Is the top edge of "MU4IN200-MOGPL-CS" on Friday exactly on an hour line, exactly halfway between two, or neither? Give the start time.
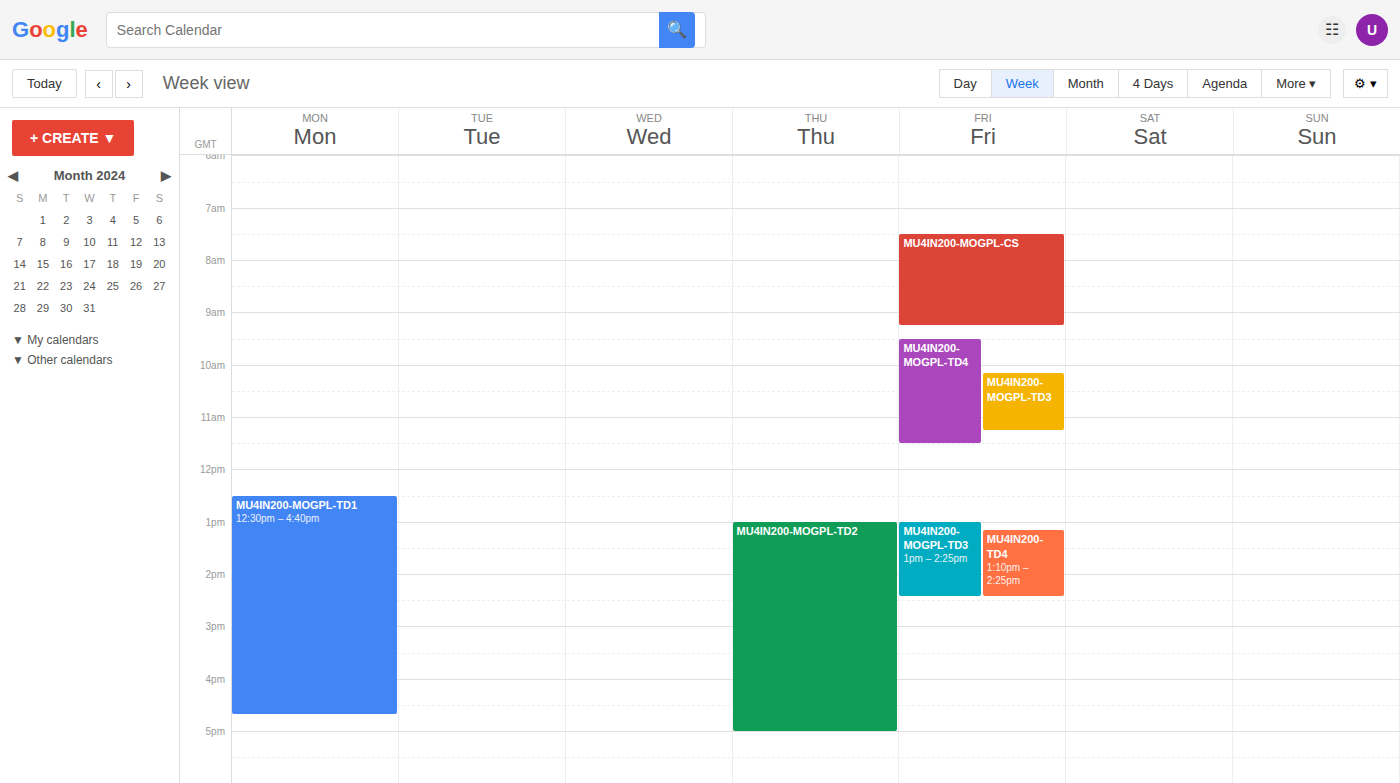
7:30 AM -- halfway between the 7 AM and 8 AM lines.